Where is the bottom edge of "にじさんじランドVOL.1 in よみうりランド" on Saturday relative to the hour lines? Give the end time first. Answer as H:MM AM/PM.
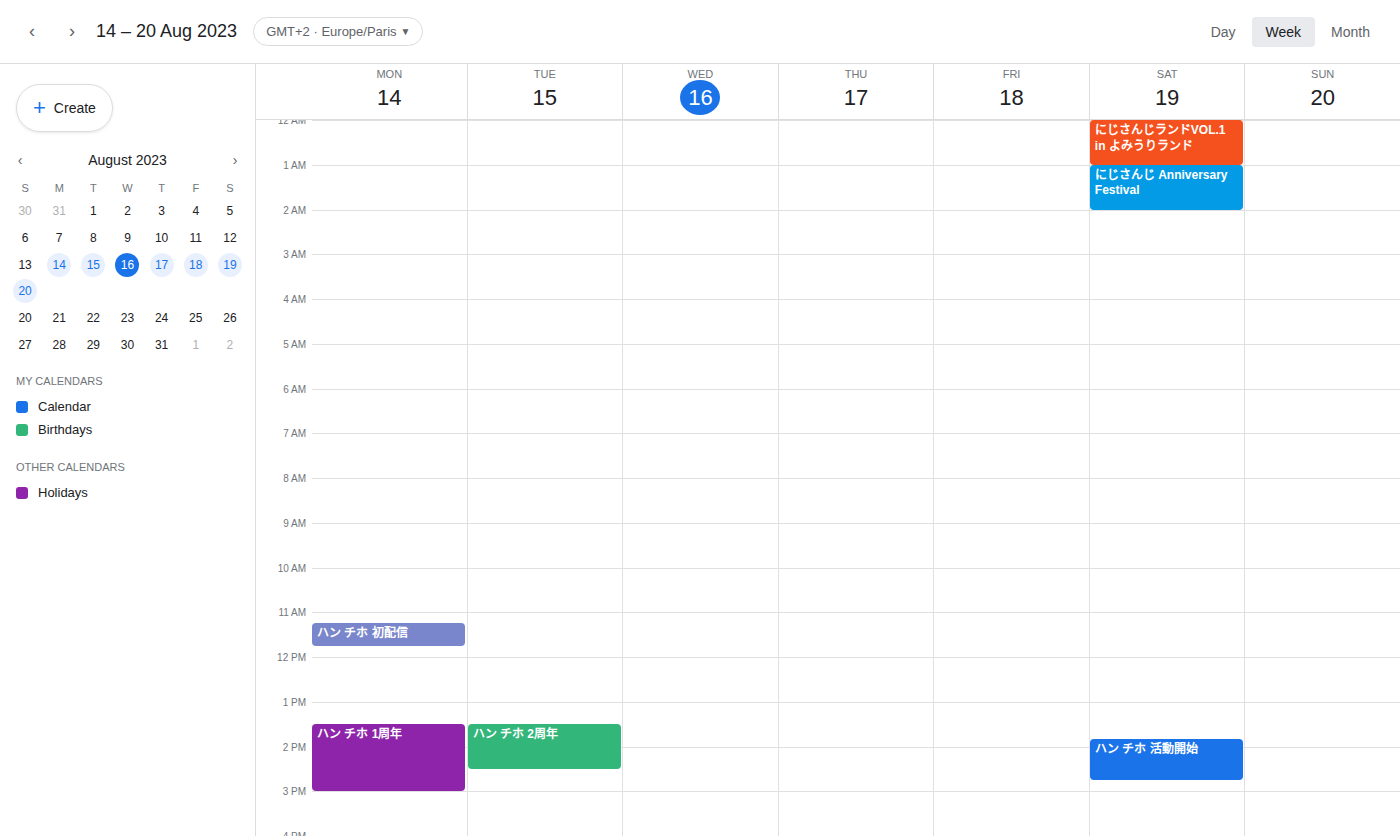
1:00 AM -- exactly on the 1 AM line.